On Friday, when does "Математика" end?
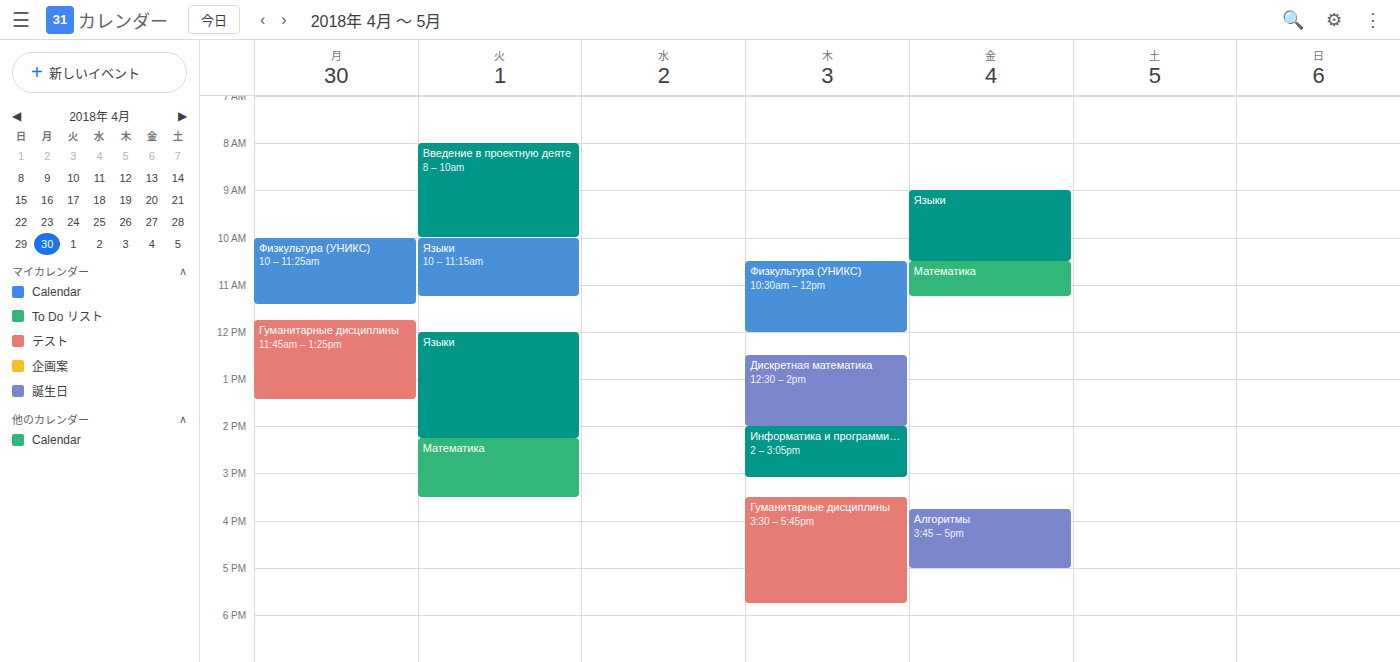
11:15